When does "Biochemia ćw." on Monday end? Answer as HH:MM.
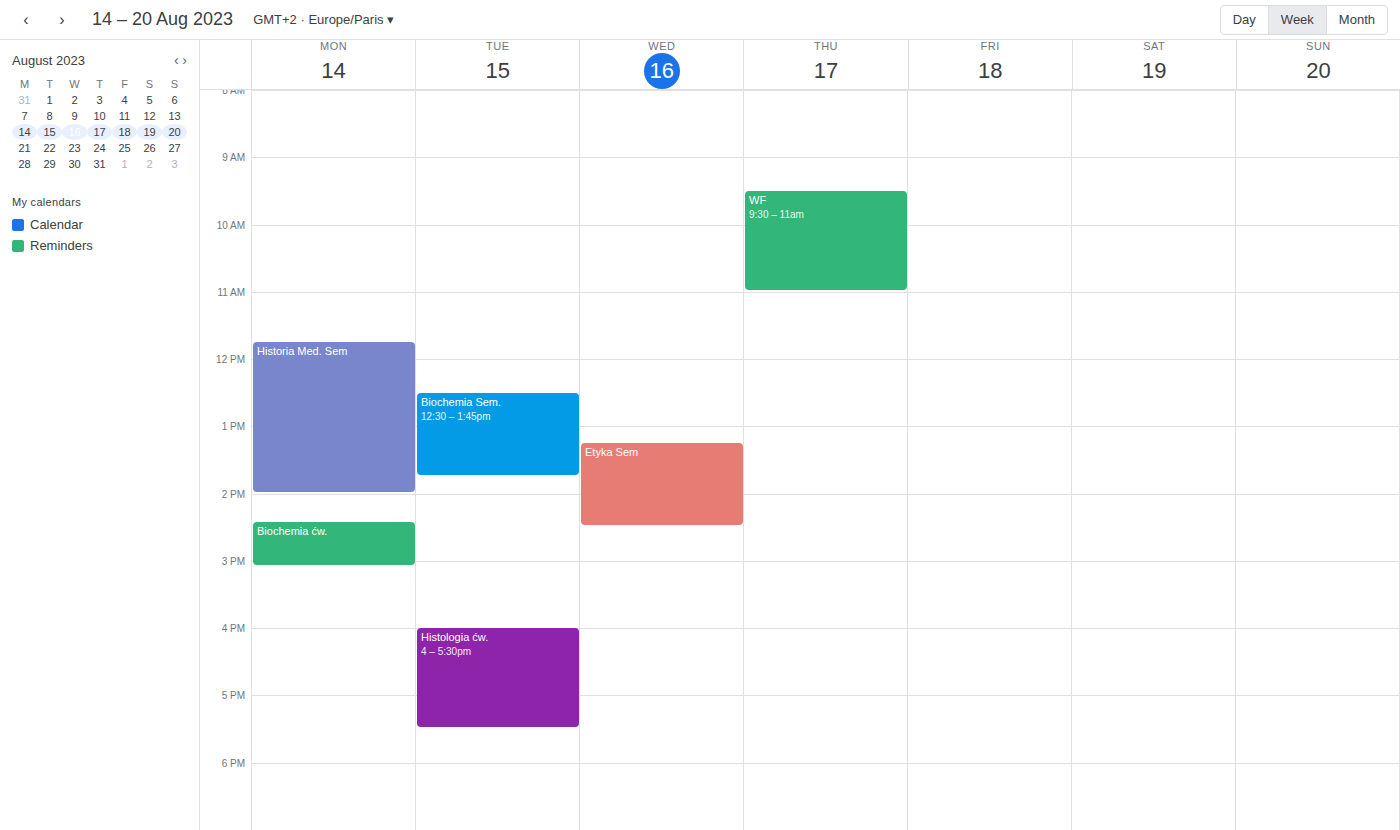
15:05